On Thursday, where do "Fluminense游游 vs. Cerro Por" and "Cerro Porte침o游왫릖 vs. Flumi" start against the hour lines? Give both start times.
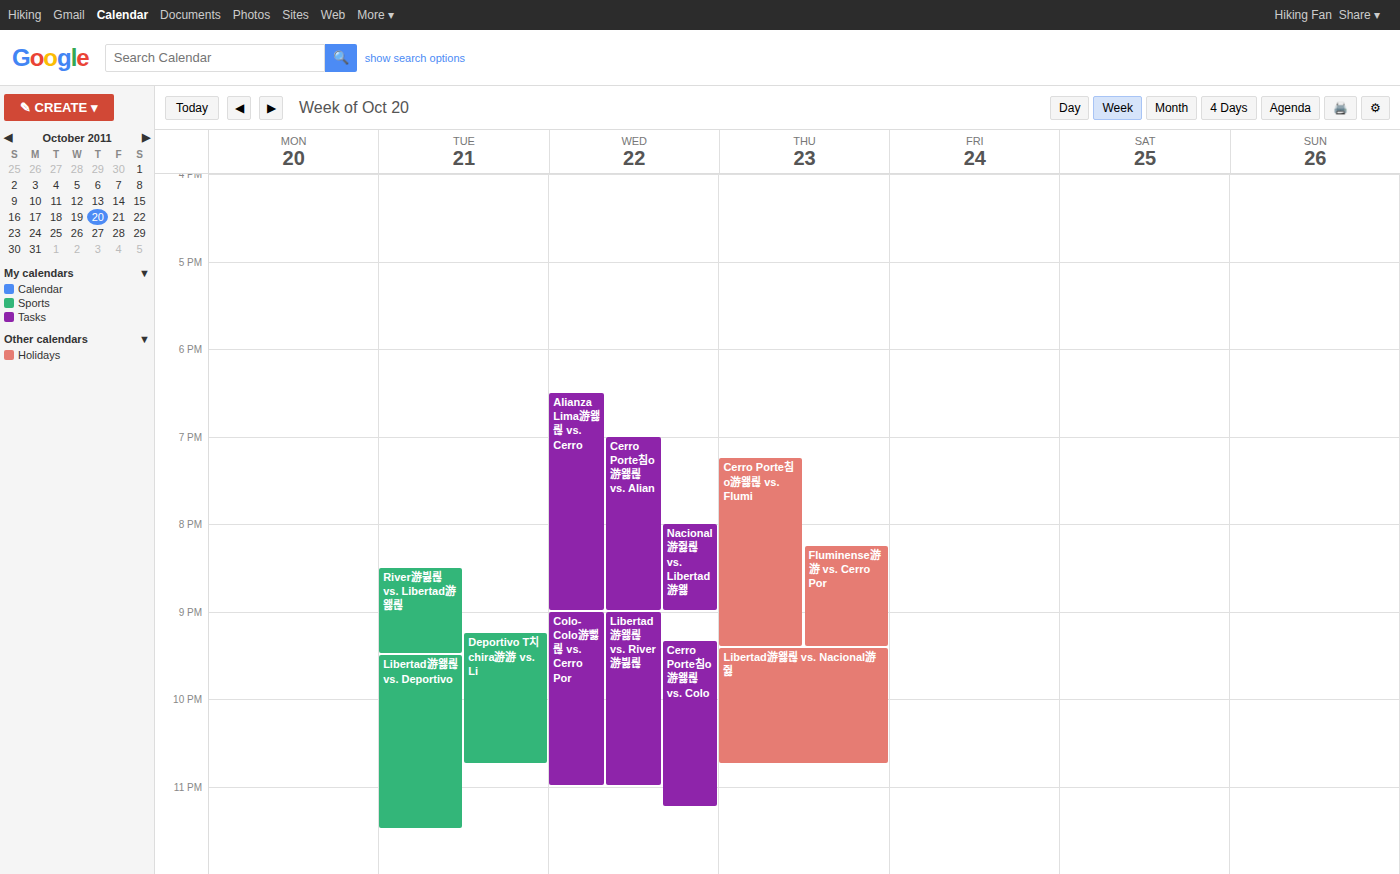
"Fluminense游游 vs. Cerro Por": 8:15 PM, neither: a quarter of the way from the 8 PM line to the 9 PM line. "Cerro Porte침o游왫릖 vs. Flumi": 7:15 PM, neither: a quarter of the way from the 7 PM line to the 8 PM line.